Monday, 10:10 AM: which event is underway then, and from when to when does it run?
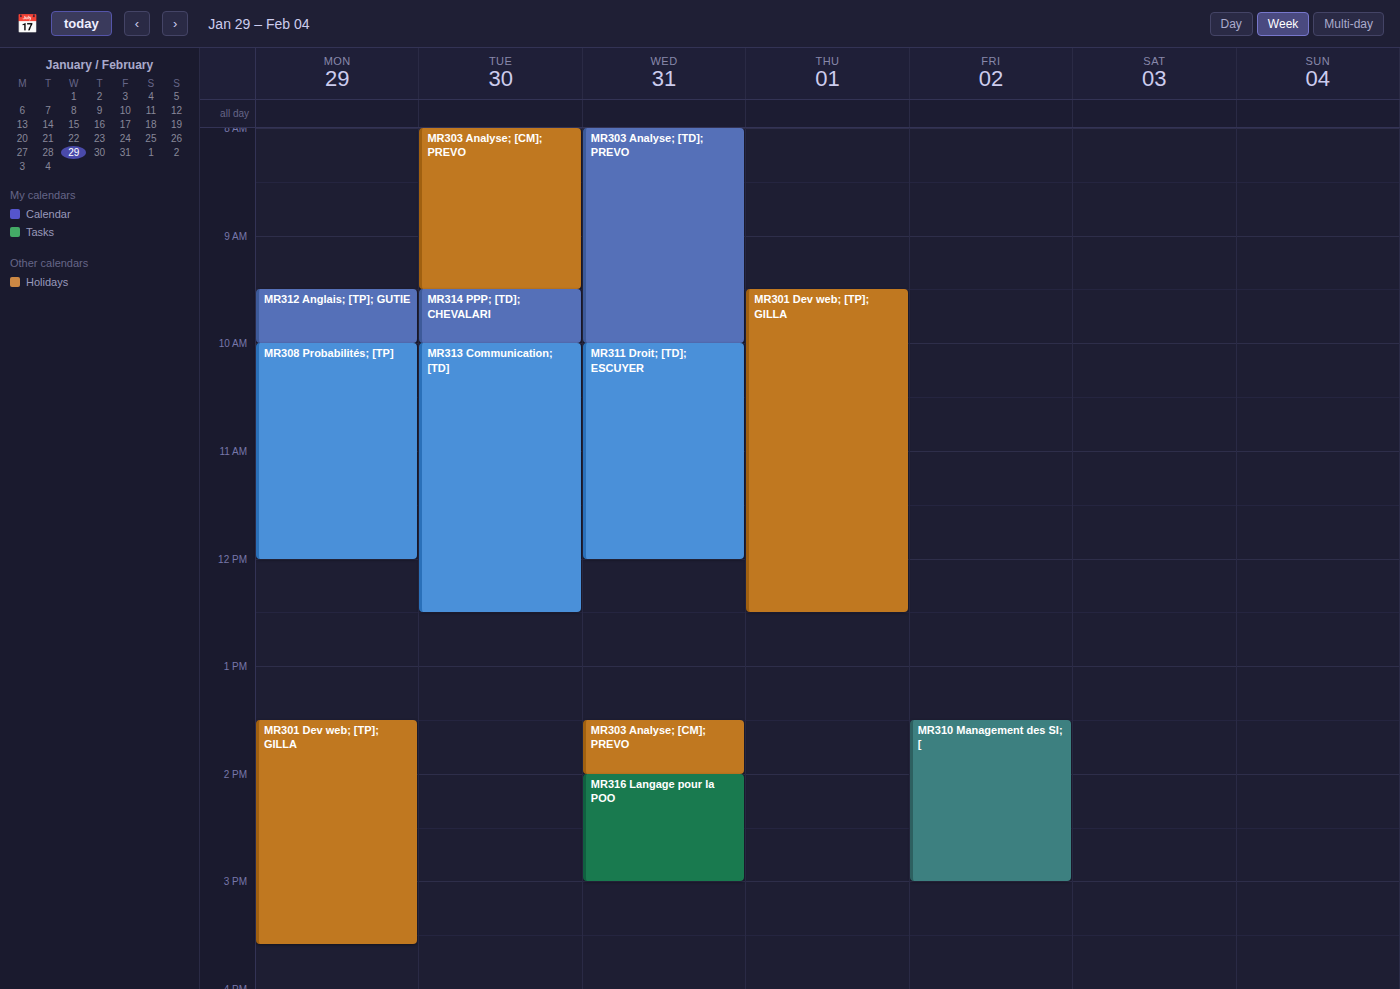
"MR308 Probabilités; [TP]", 10:00 AM to 12:00 PM